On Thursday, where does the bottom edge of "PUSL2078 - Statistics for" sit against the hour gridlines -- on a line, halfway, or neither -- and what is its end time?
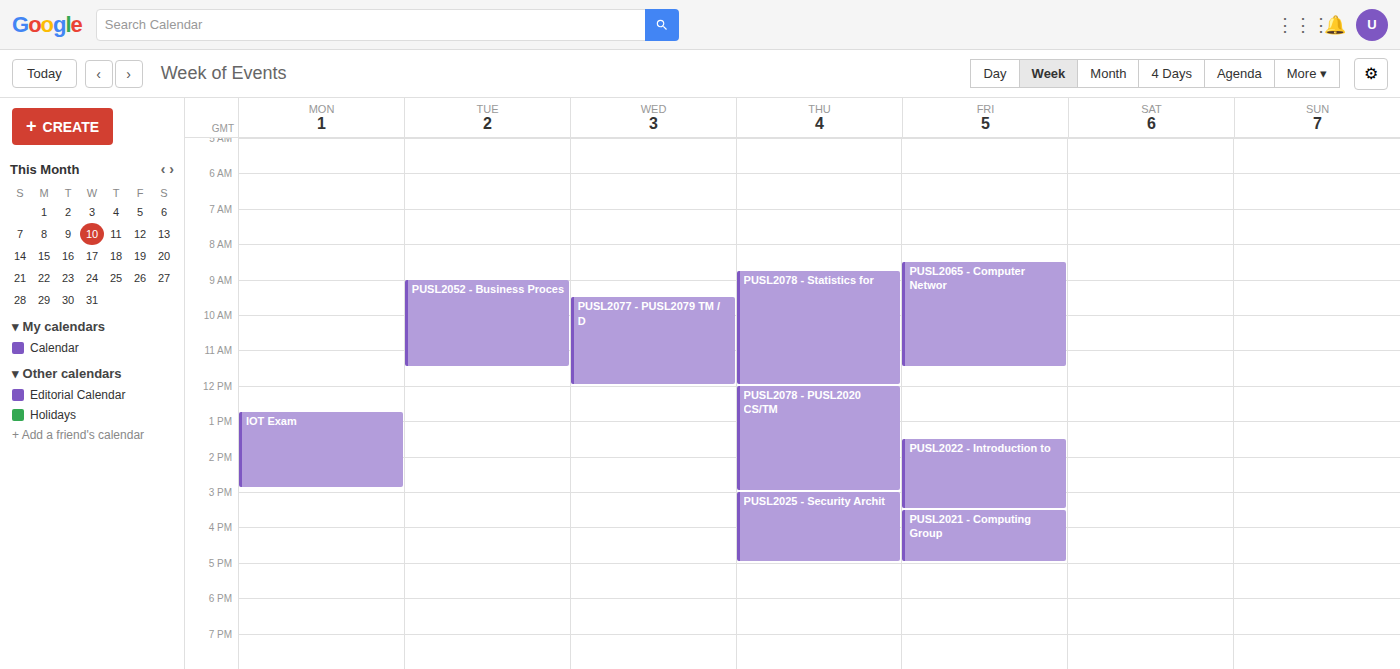
12:00 PM -- exactly on the 12 PM line.